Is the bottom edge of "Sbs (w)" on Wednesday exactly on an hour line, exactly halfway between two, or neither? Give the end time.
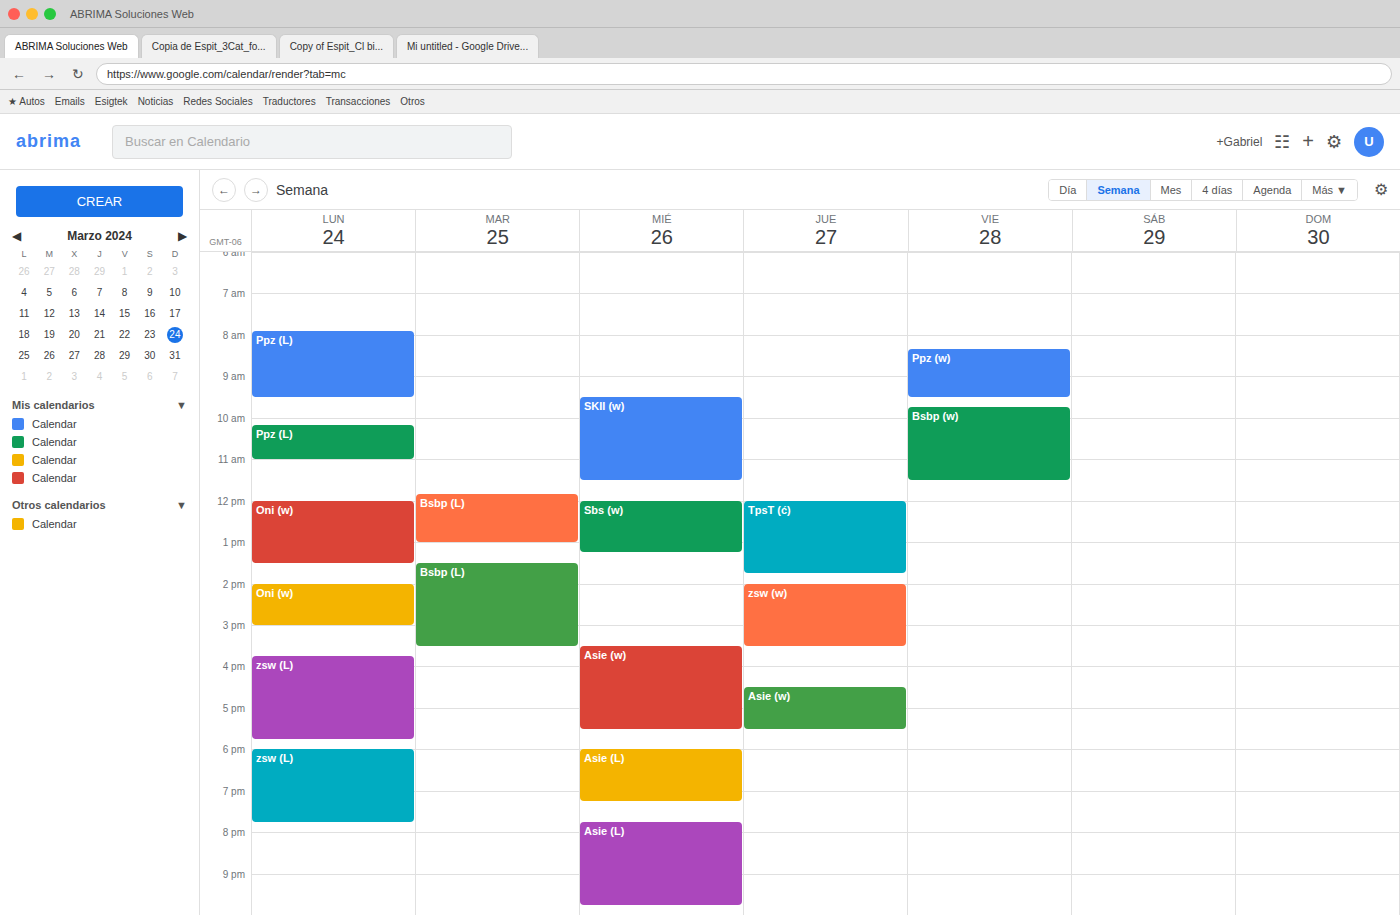
13:15 -- neither: a quarter of the way from the 13:00 line to the 14:00 line.